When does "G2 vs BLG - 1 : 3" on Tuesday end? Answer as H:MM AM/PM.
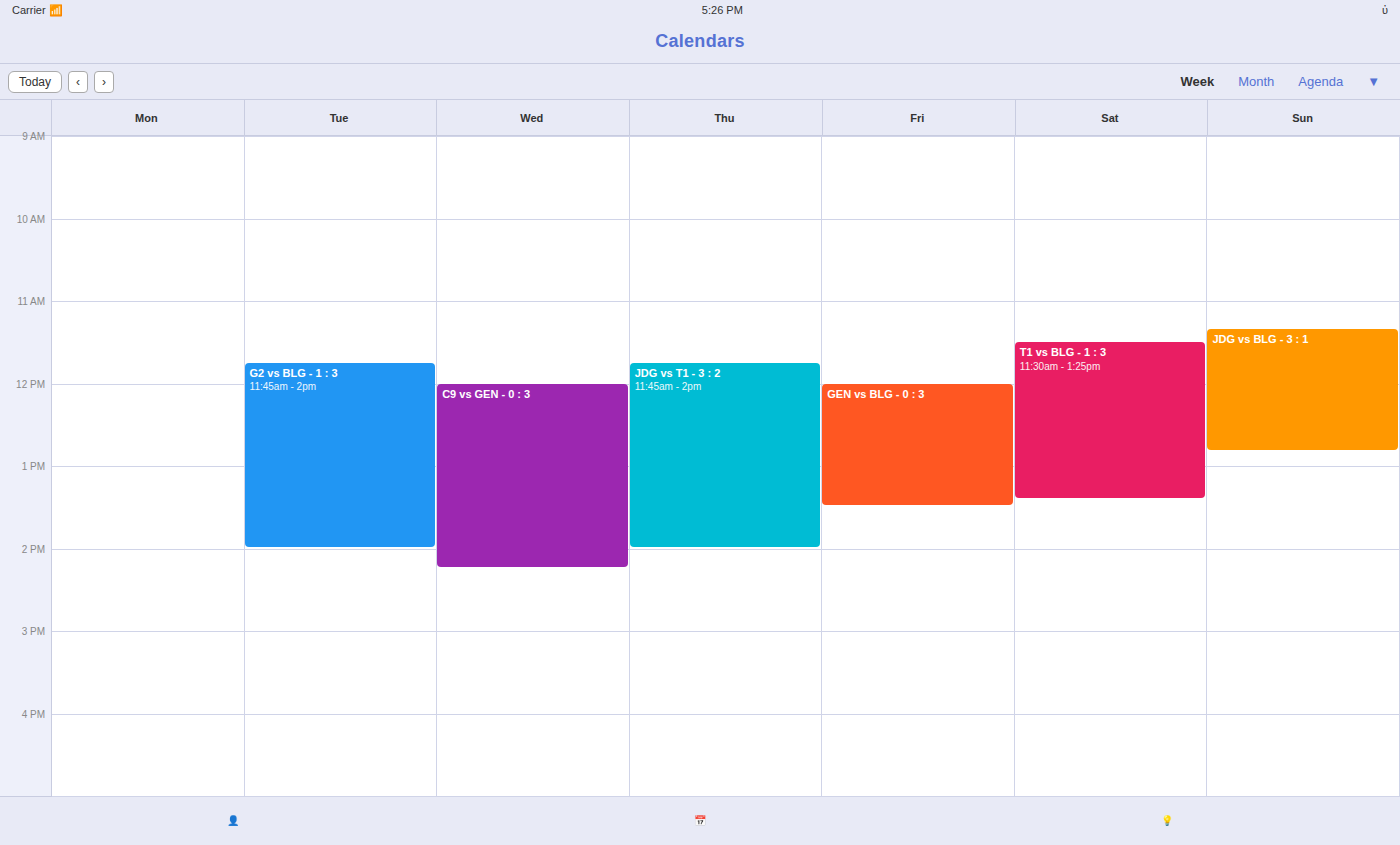
2:00 PM